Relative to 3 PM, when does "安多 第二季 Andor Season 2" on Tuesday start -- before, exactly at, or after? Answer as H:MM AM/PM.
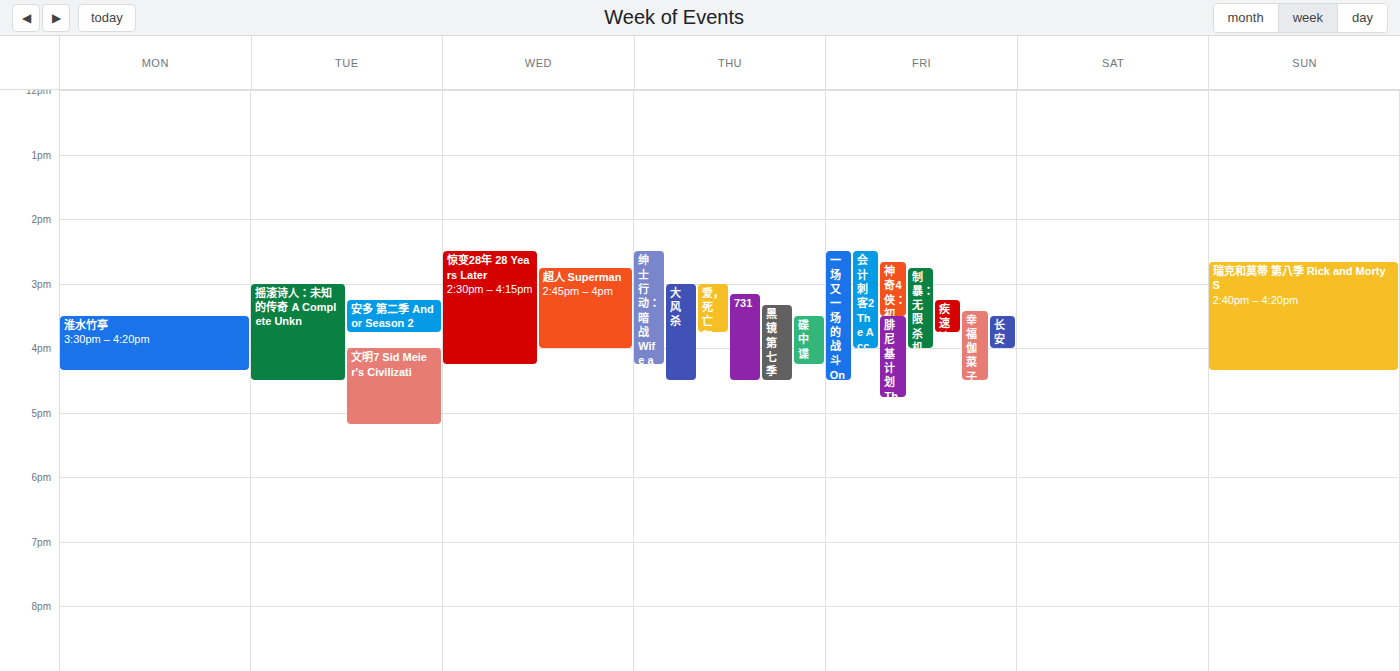
3:15 PM -- after 3 PM, 15 minutes below the 3 PM line.